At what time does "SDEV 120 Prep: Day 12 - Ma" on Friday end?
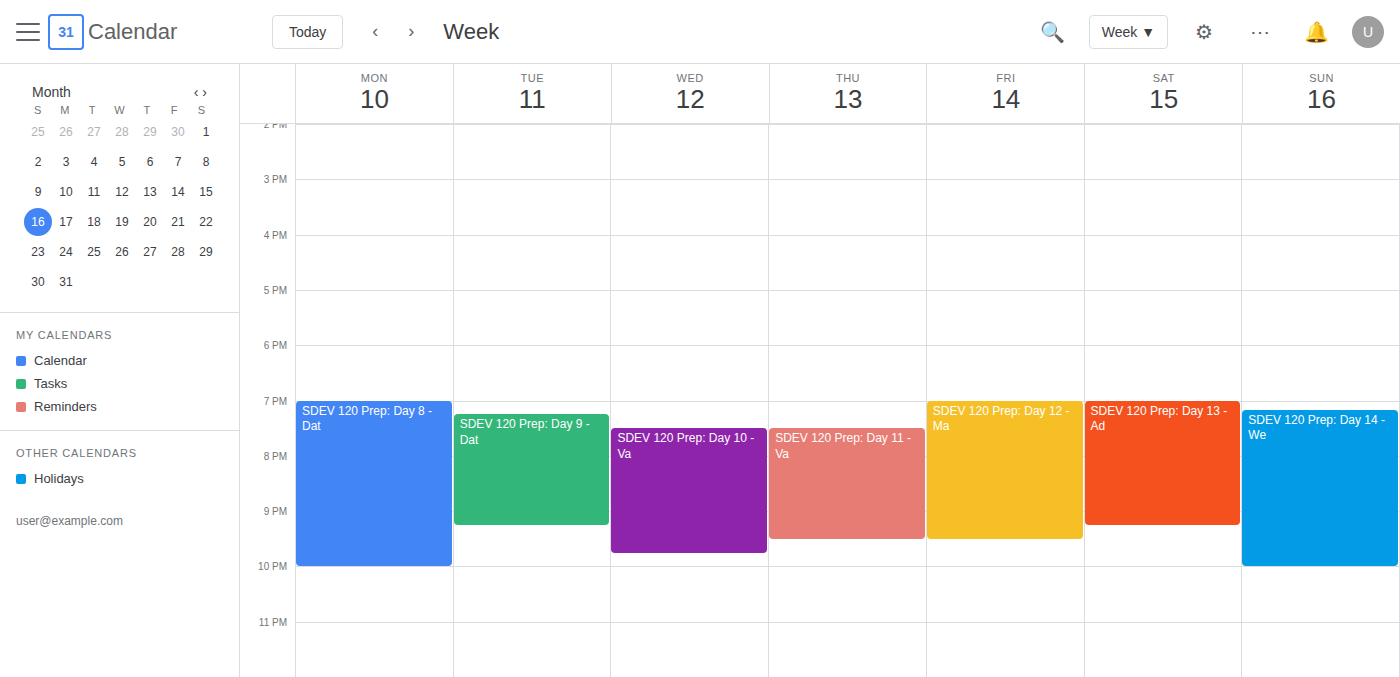
9:30 PM